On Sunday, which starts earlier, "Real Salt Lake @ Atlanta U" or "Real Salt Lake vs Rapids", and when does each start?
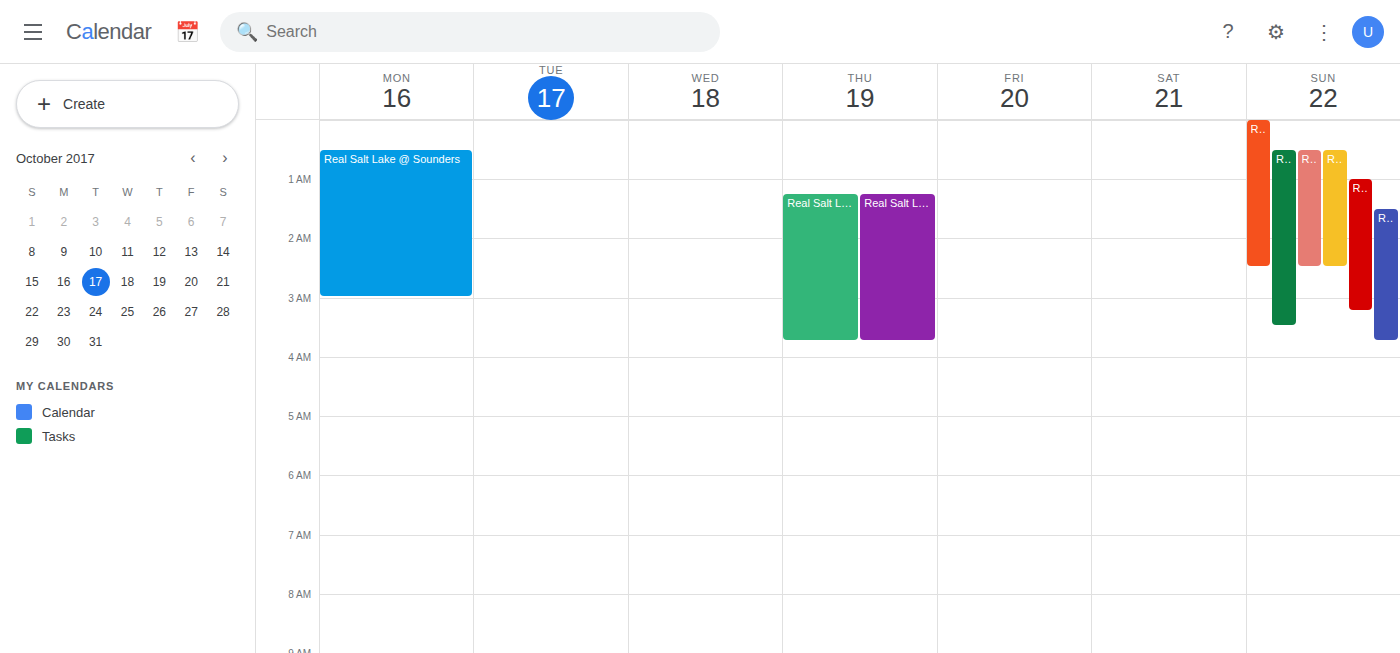
"Real Salt Lake @ Atlanta U" 12:30 AM; "Real Salt Lake vs Rapids" 1:30 AM.